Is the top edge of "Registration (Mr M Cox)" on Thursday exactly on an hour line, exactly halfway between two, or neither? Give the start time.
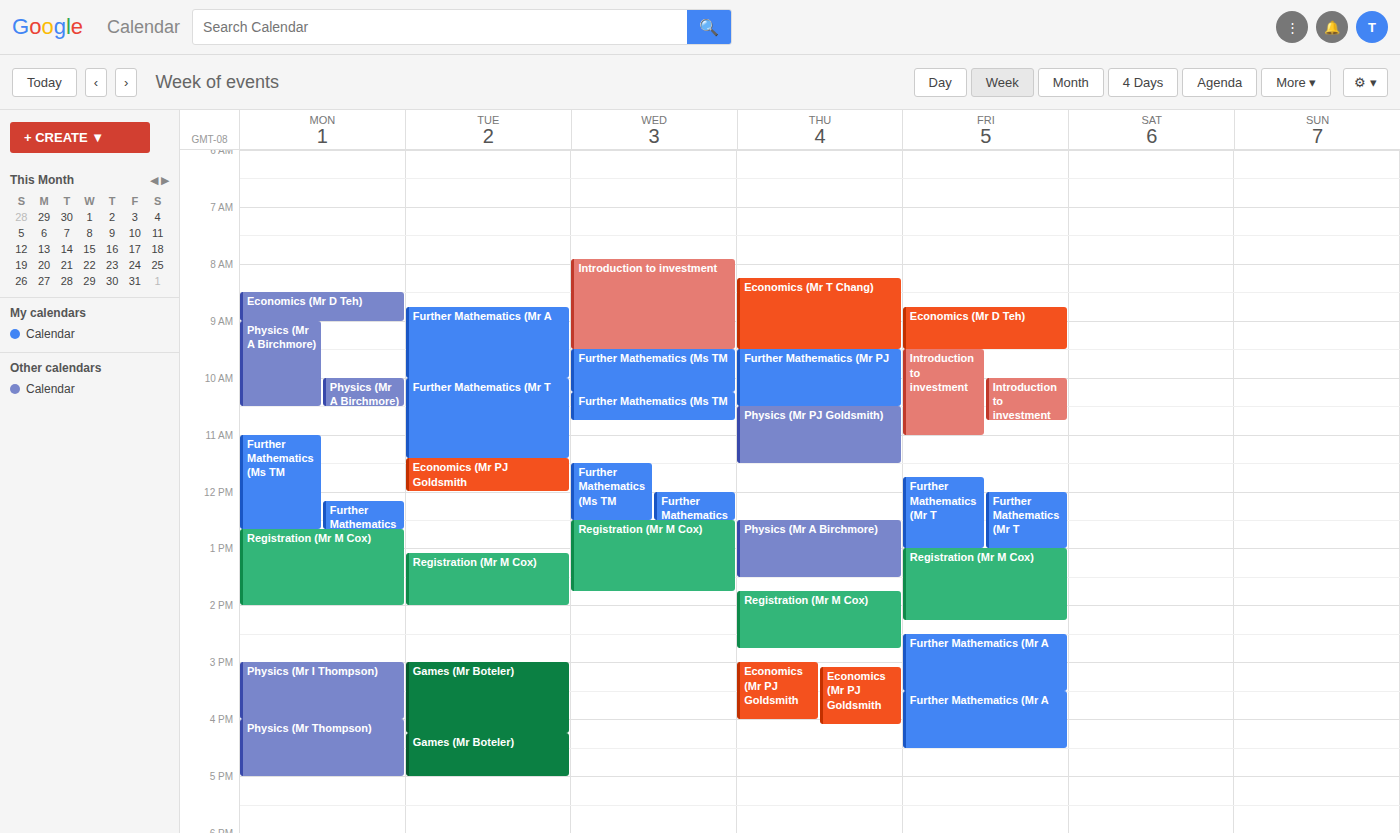
13:45 -- neither: three quarters of the way from the 13:00 line to the 14:00 line.